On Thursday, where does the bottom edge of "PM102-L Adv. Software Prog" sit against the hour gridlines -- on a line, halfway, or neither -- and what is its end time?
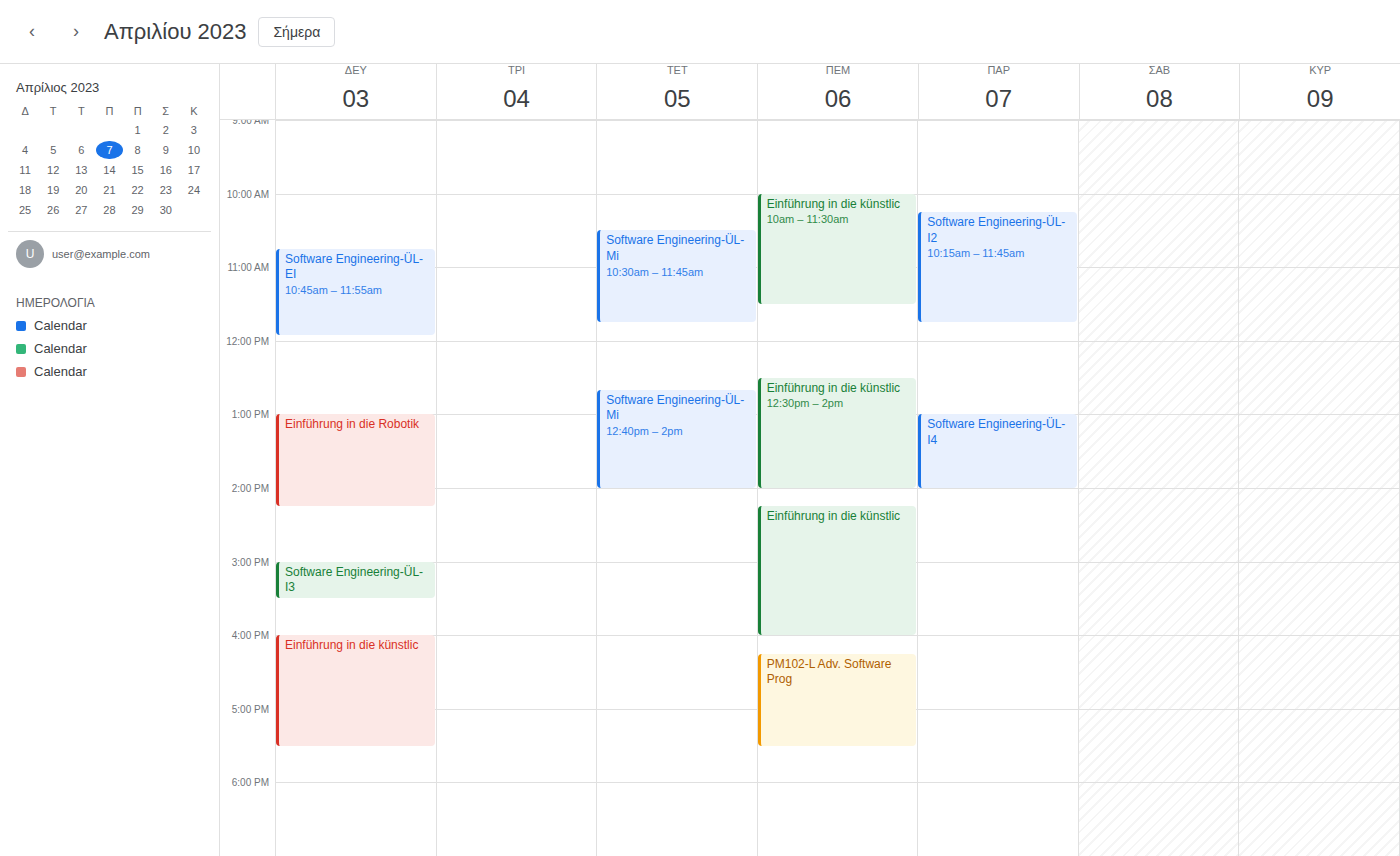
5:30 PM -- halfway between the 5 PM and 6 PM lines.